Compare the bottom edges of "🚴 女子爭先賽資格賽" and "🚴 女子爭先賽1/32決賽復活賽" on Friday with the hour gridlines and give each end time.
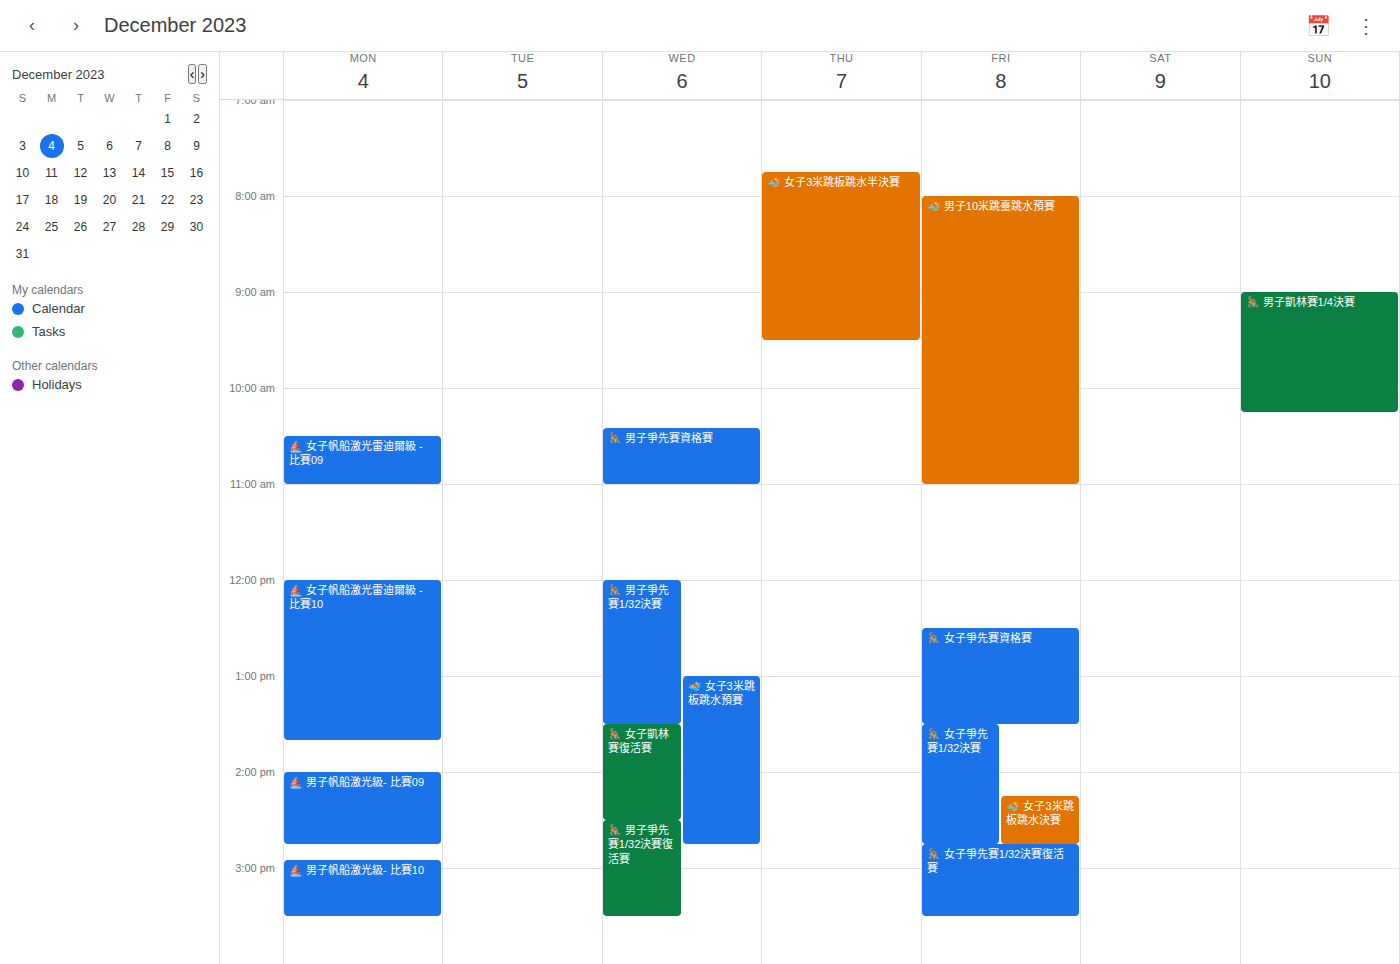
"🚴 女子爭先賽資格賽": 13:30, halfway between the 13:00 and 14:00 lines. "🚴 女子爭先賽1/32決賽復活賽": 15:30, halfway between the 15:00 and 16:00 lines.